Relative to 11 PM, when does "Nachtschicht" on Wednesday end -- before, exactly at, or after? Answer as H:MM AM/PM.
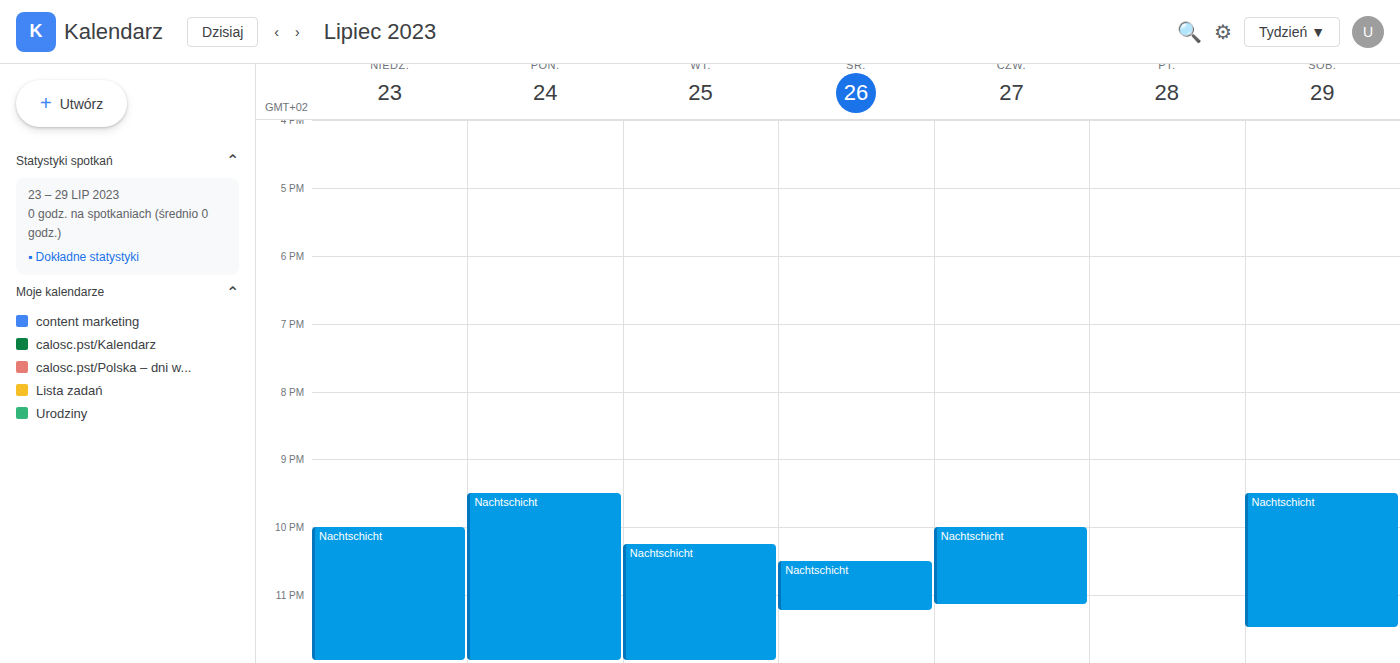
11:15 PM -- after 11 PM, 15 minutes below the 11 PM line.